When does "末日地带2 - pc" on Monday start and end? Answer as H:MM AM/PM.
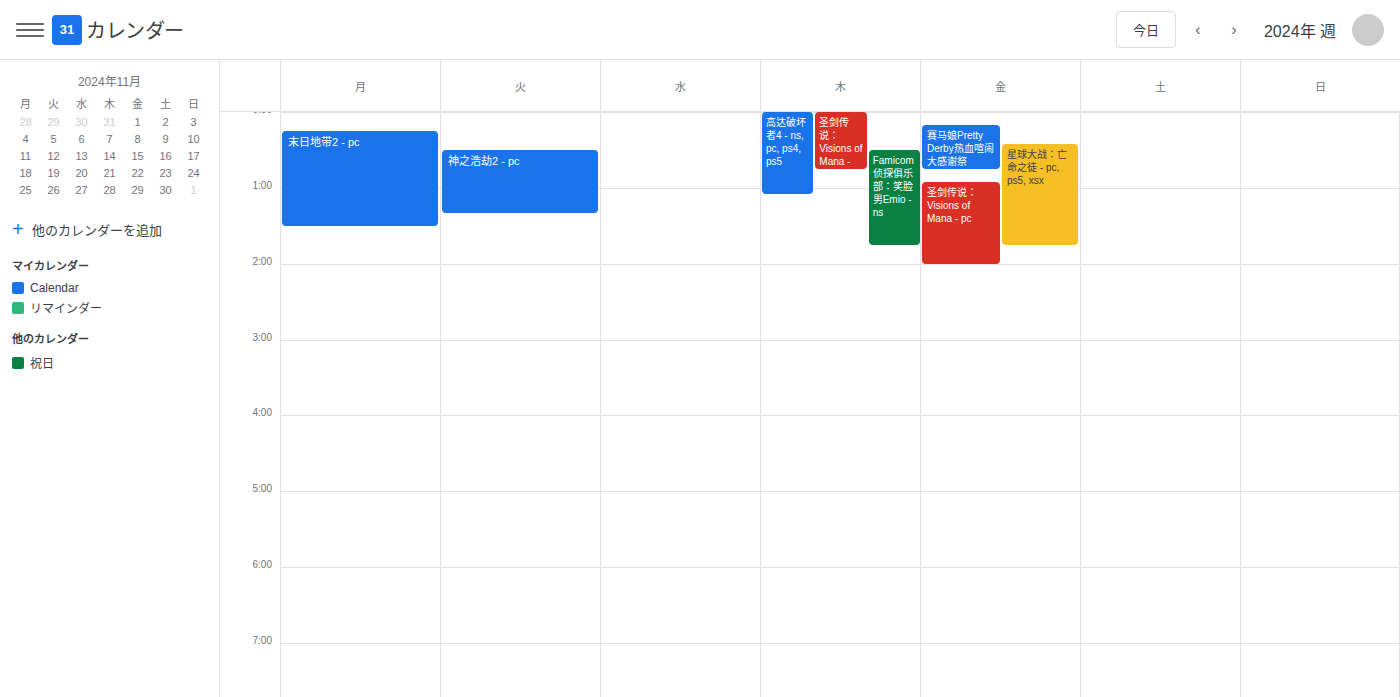
12:15 AM to 1:30 AM